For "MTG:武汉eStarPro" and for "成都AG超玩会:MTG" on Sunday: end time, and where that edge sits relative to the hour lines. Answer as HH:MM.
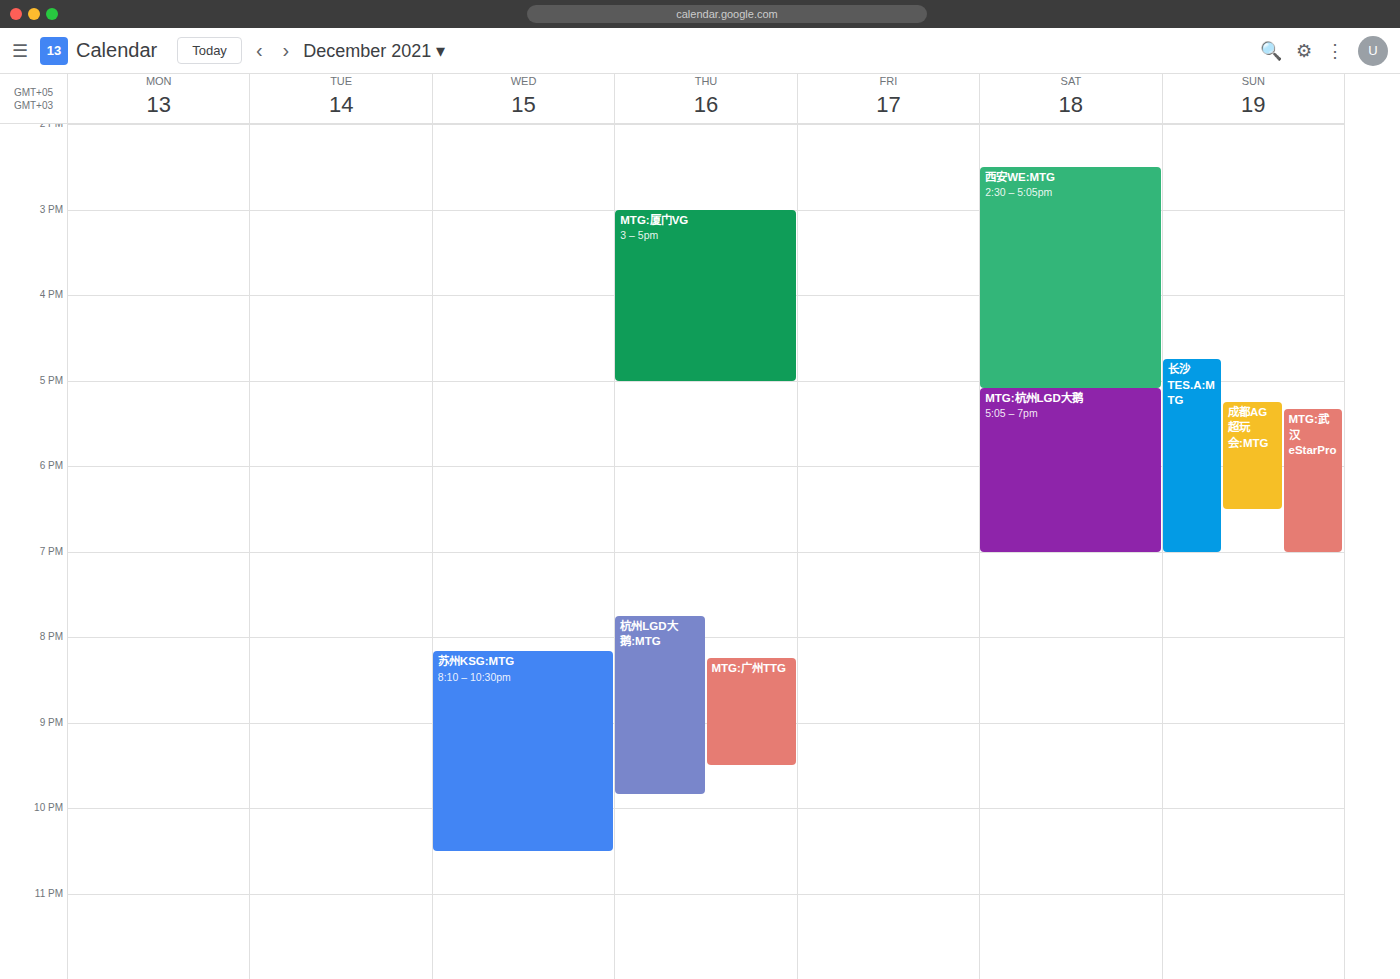
"MTG:武汉eStarPro": 19:00, exactly on the 19:00 line. "成都AG超玩会:MTG": 18:30, halfway between the 18:00 and 19:00 lines.